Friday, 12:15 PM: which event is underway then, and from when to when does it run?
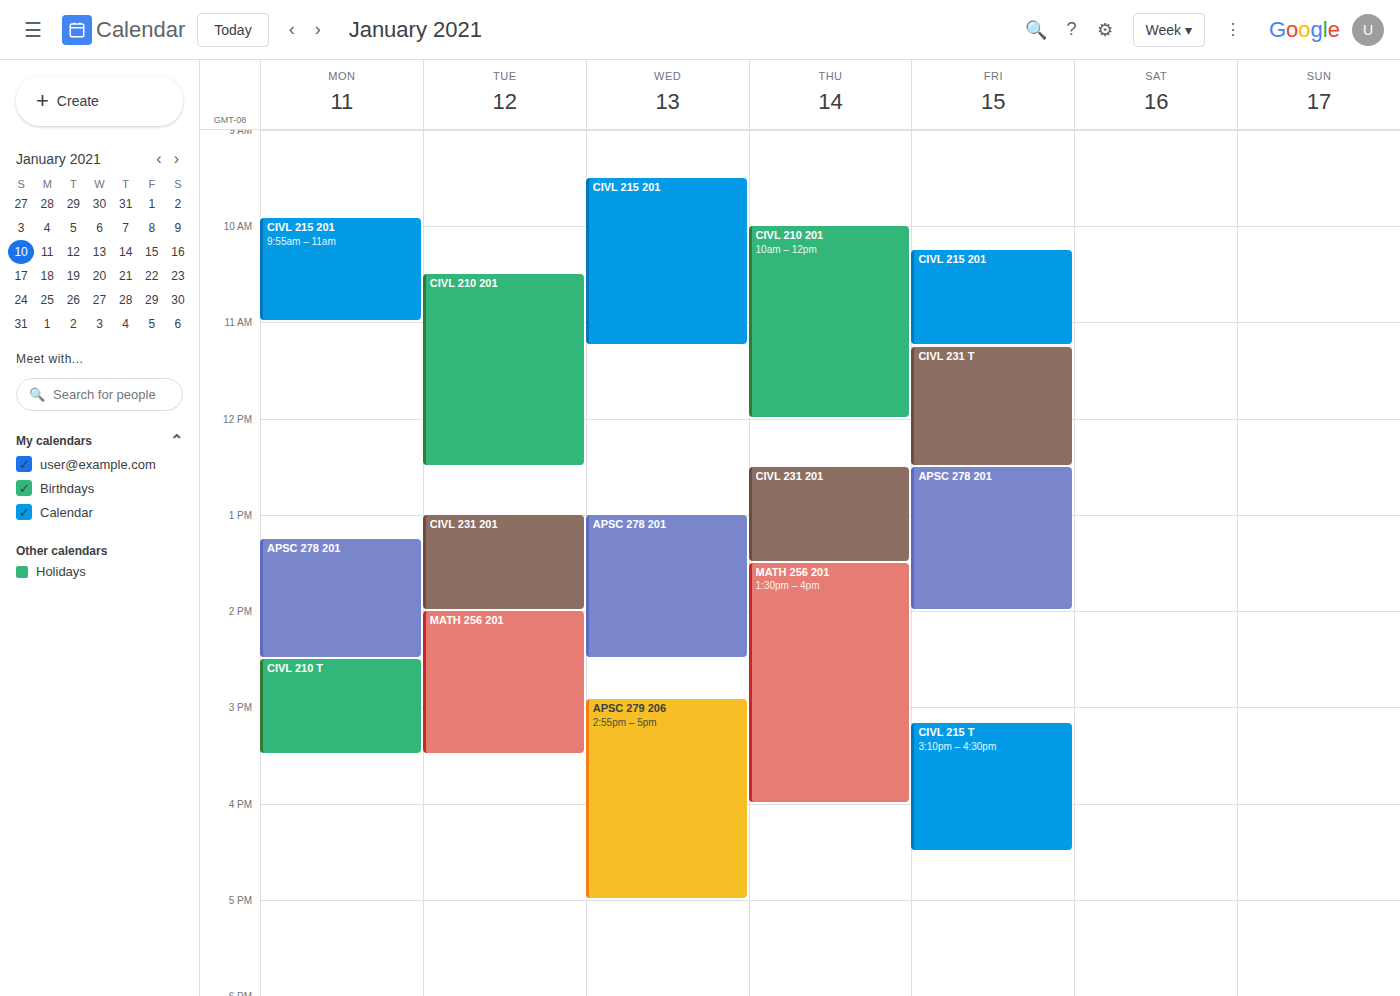
"CIVL 231 T", 11:15 AM to 12:30 PM